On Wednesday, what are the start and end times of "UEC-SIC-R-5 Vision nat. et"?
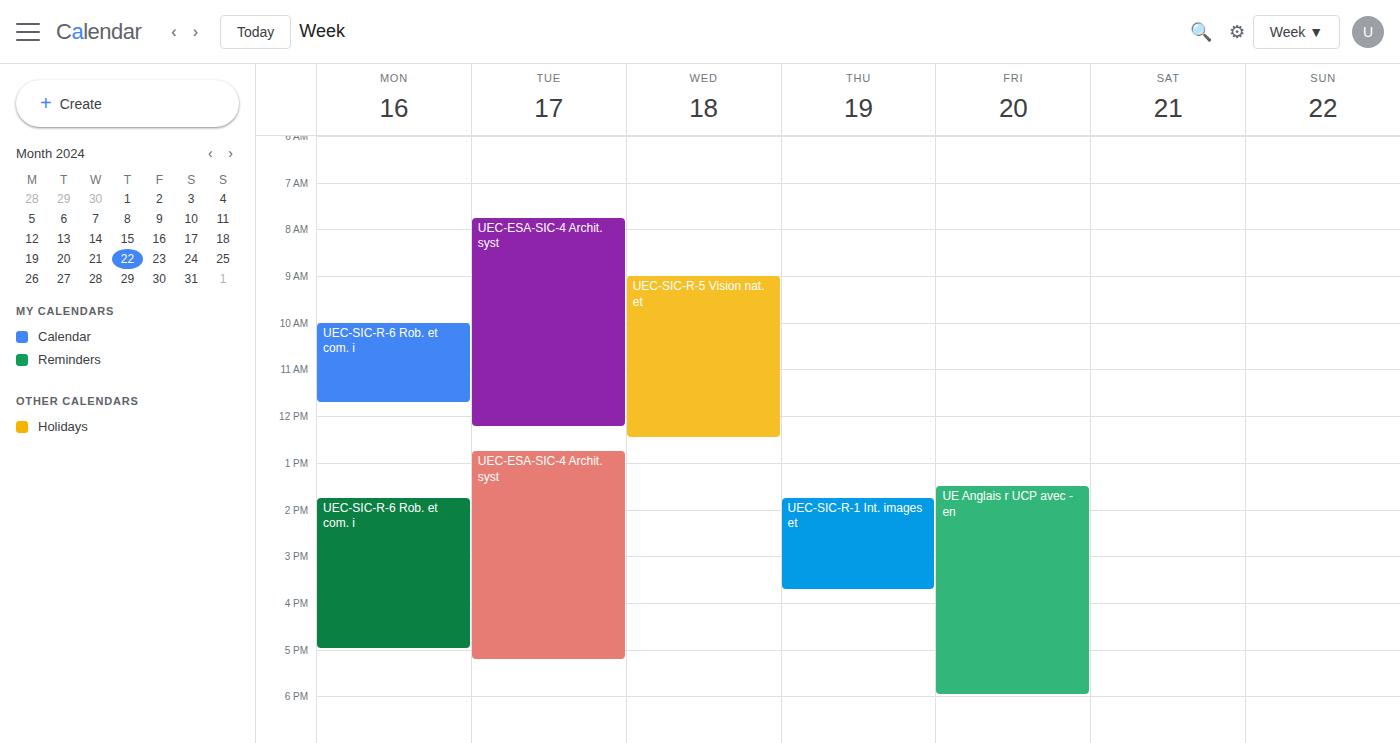
9:00 AM to 12:30 PM